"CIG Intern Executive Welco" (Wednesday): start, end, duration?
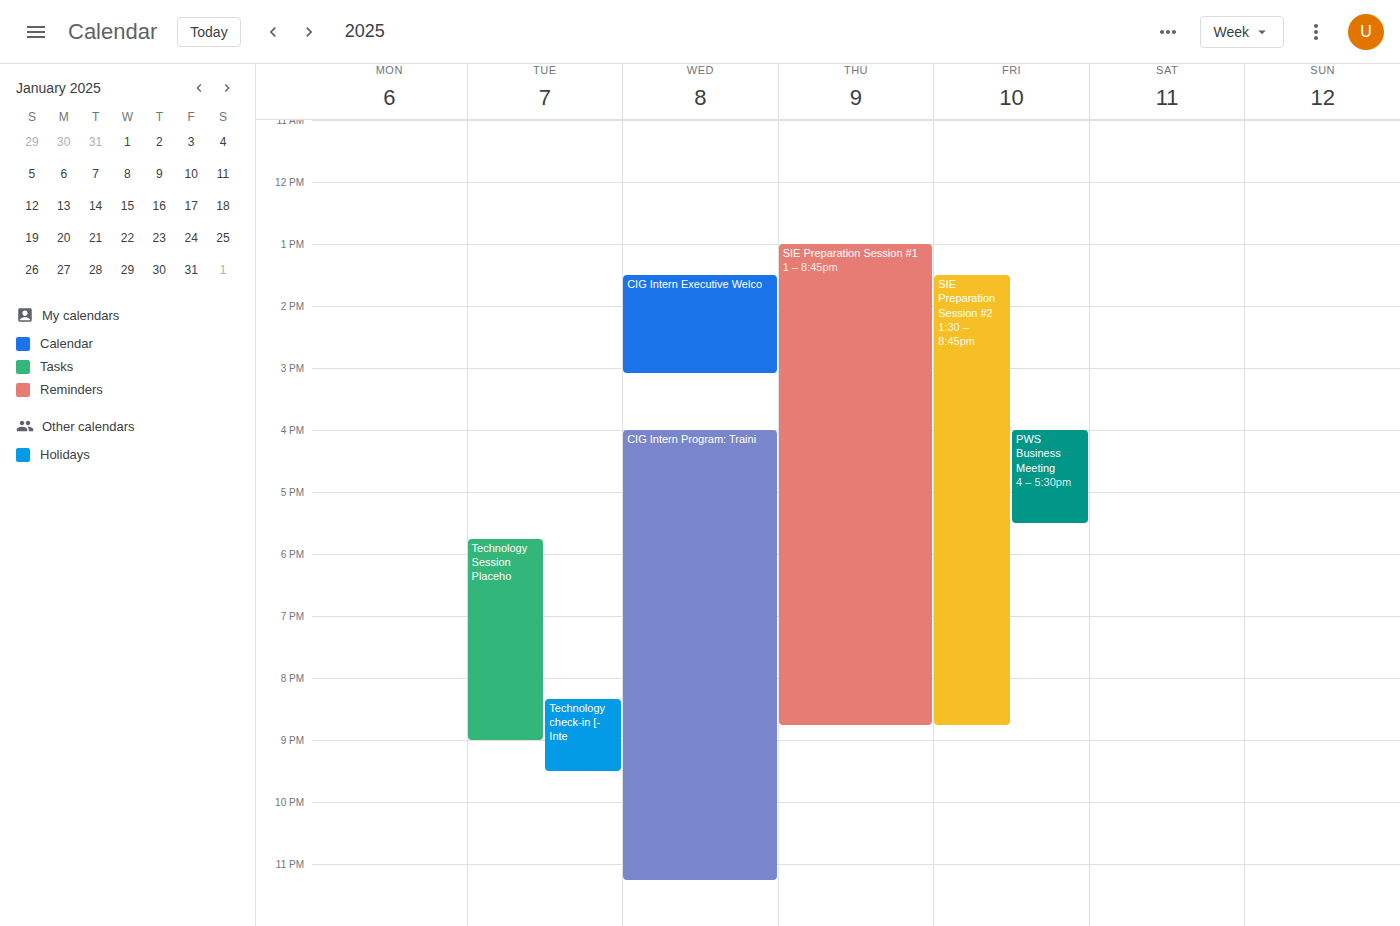
1:30 PM to 3:05 PM, 1 hour 35 minutes